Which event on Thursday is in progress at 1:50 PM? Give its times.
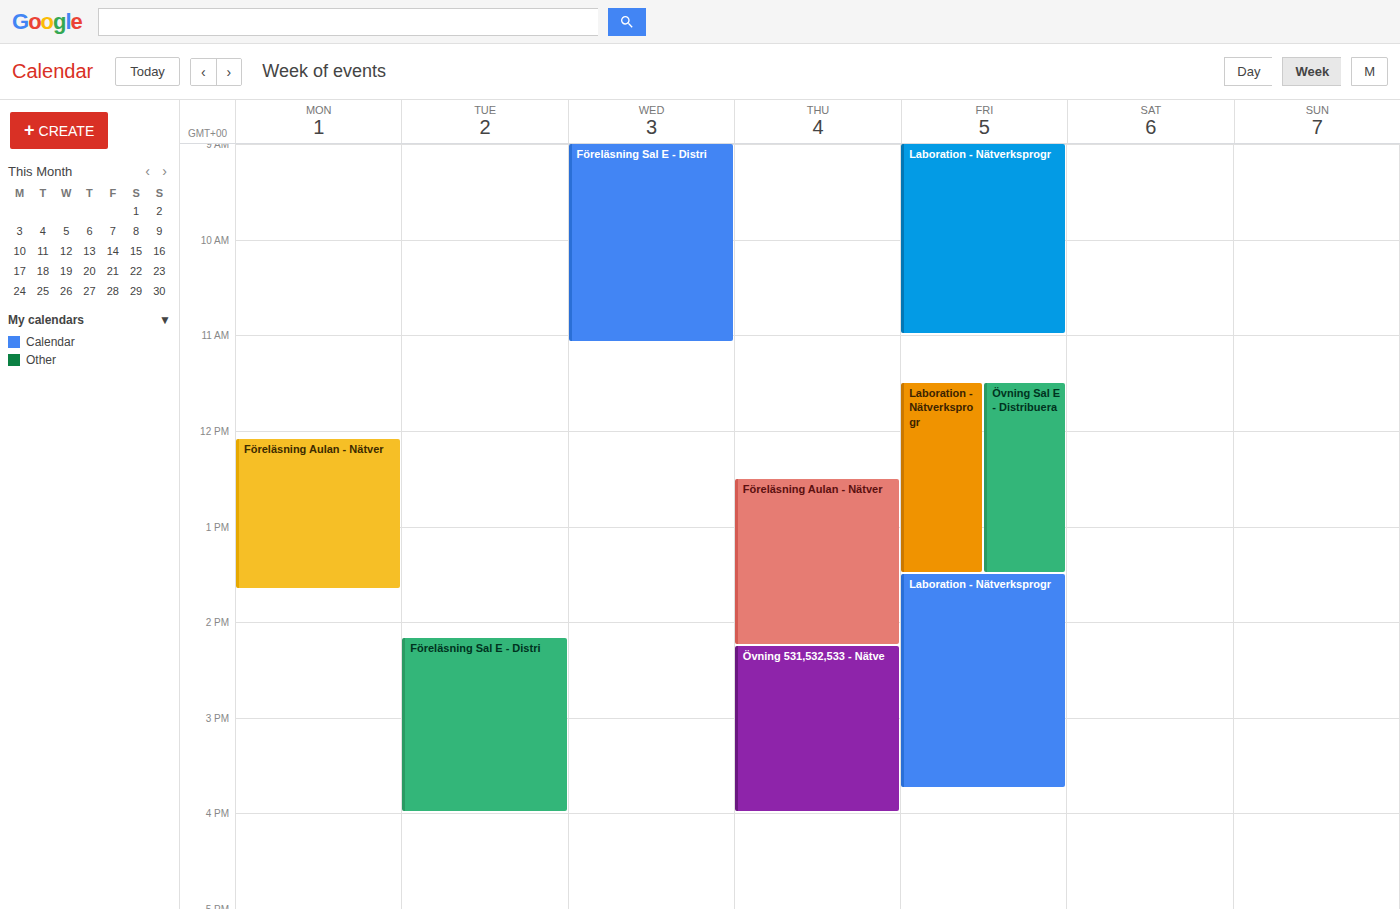
"Föreläsning Aulan - Nätver", 12:30 PM to 2:15 PM